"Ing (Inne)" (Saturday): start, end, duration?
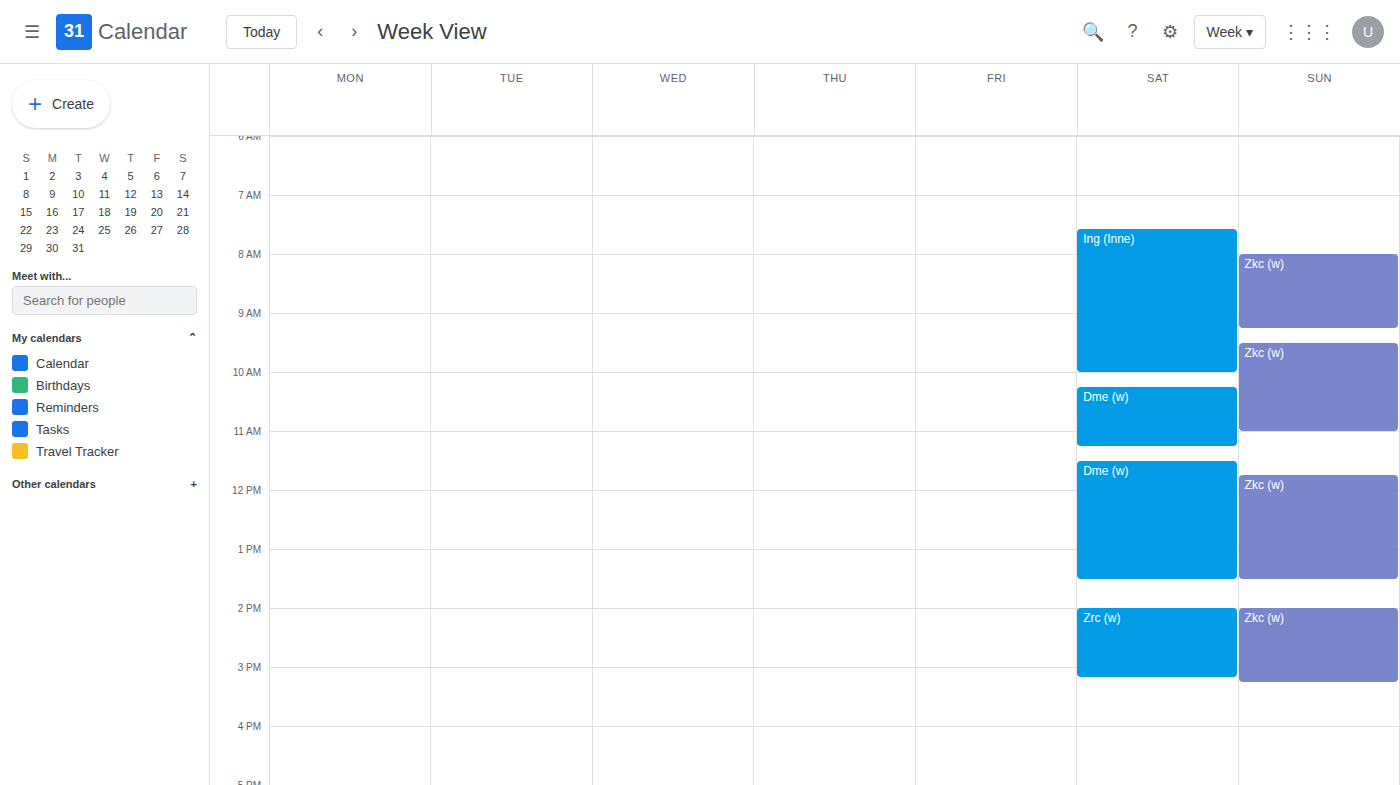
7:35 AM to 10:00 AM, 2 hours 25 minutes